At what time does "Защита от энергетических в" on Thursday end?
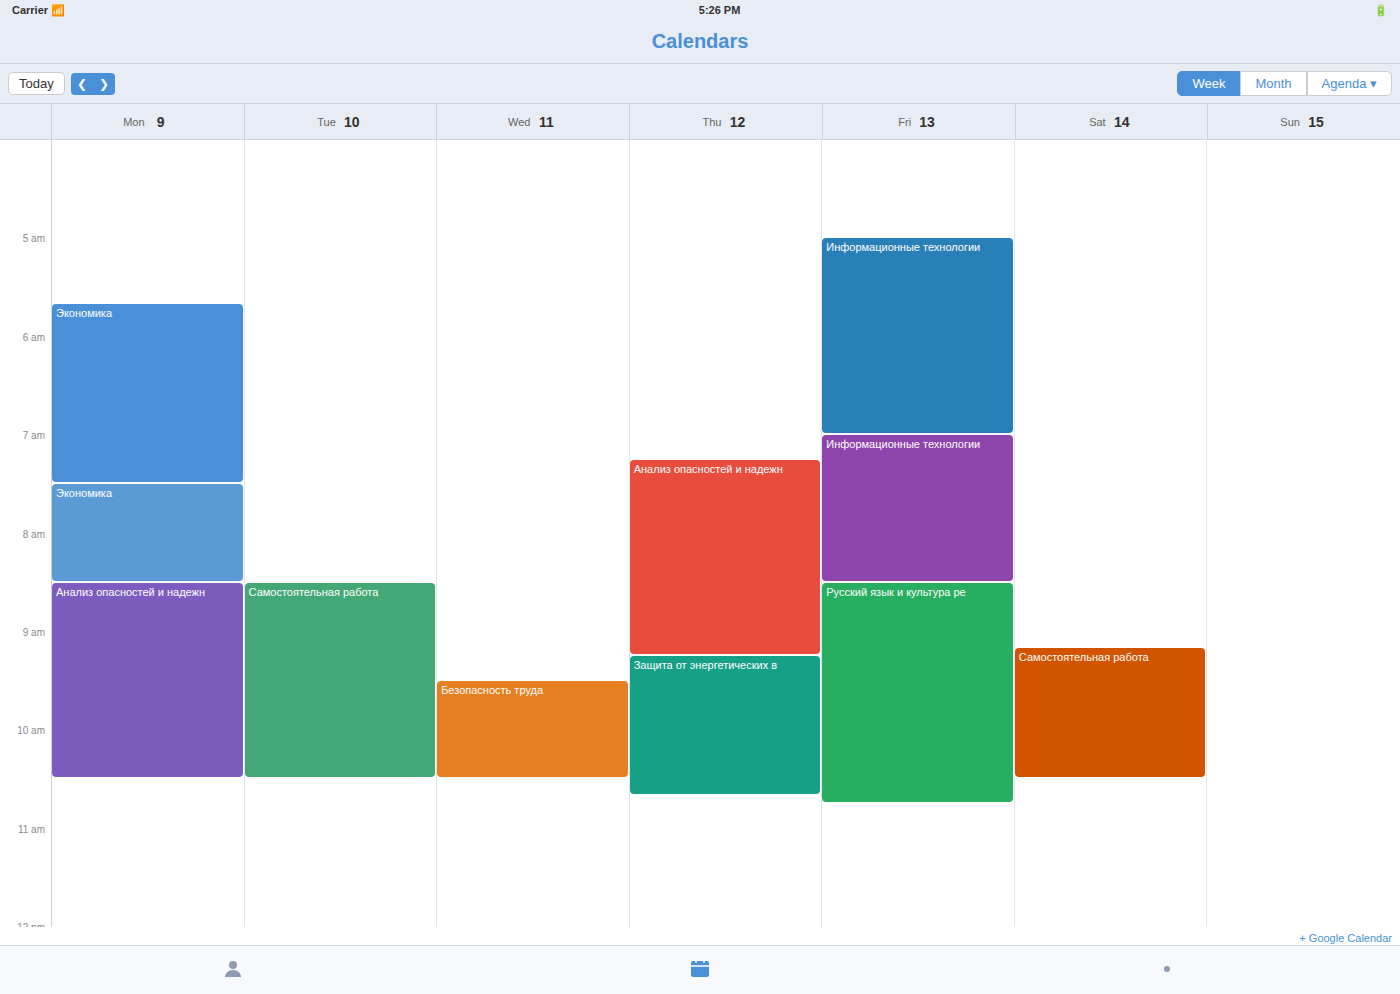
10:40 AM